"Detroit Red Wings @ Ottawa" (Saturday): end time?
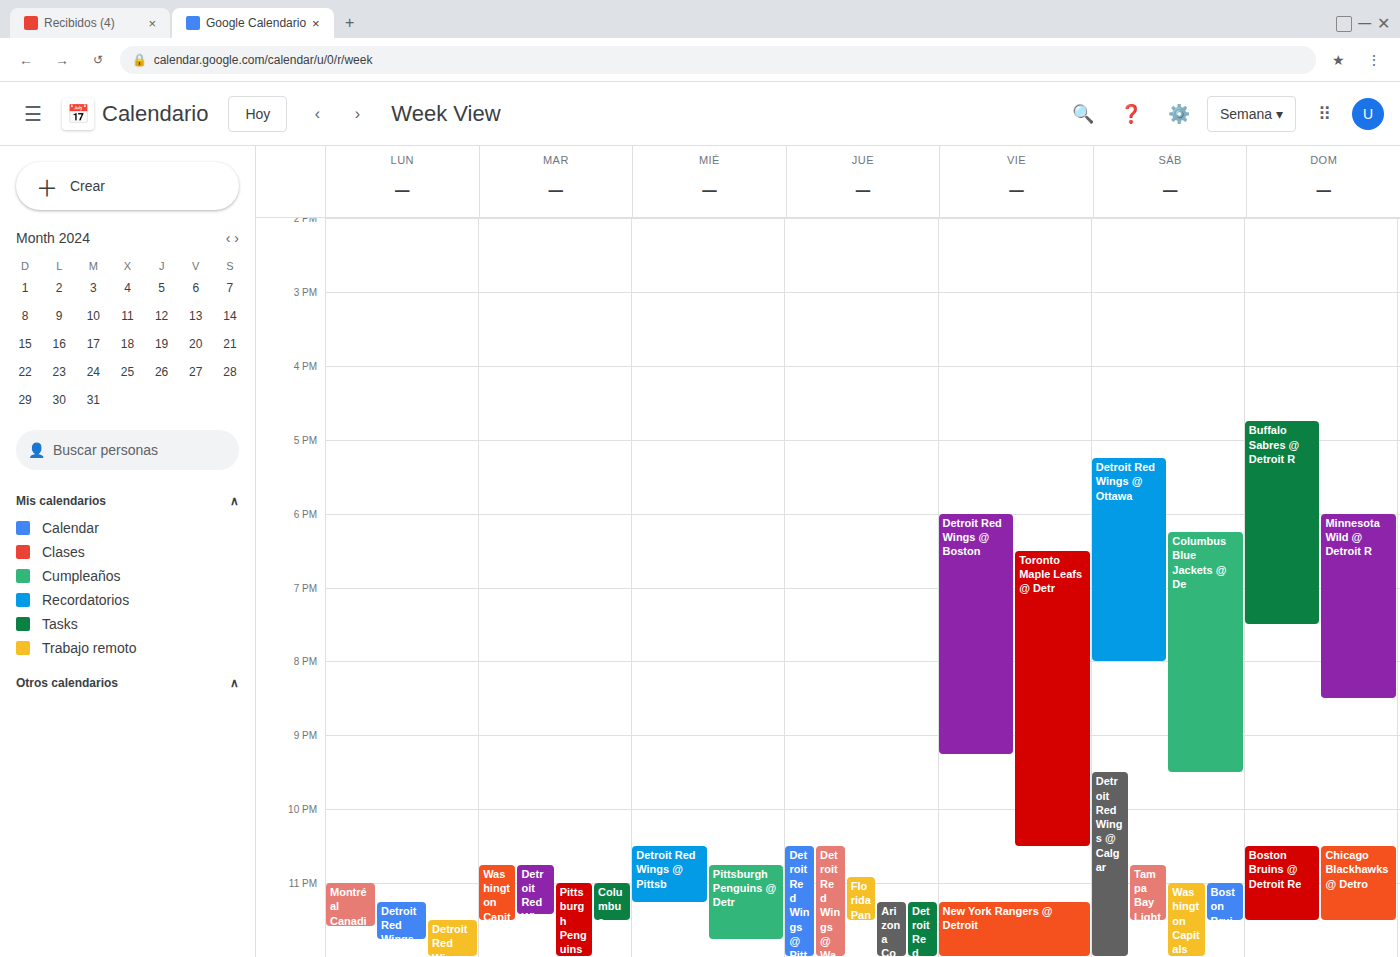
8:00 PM